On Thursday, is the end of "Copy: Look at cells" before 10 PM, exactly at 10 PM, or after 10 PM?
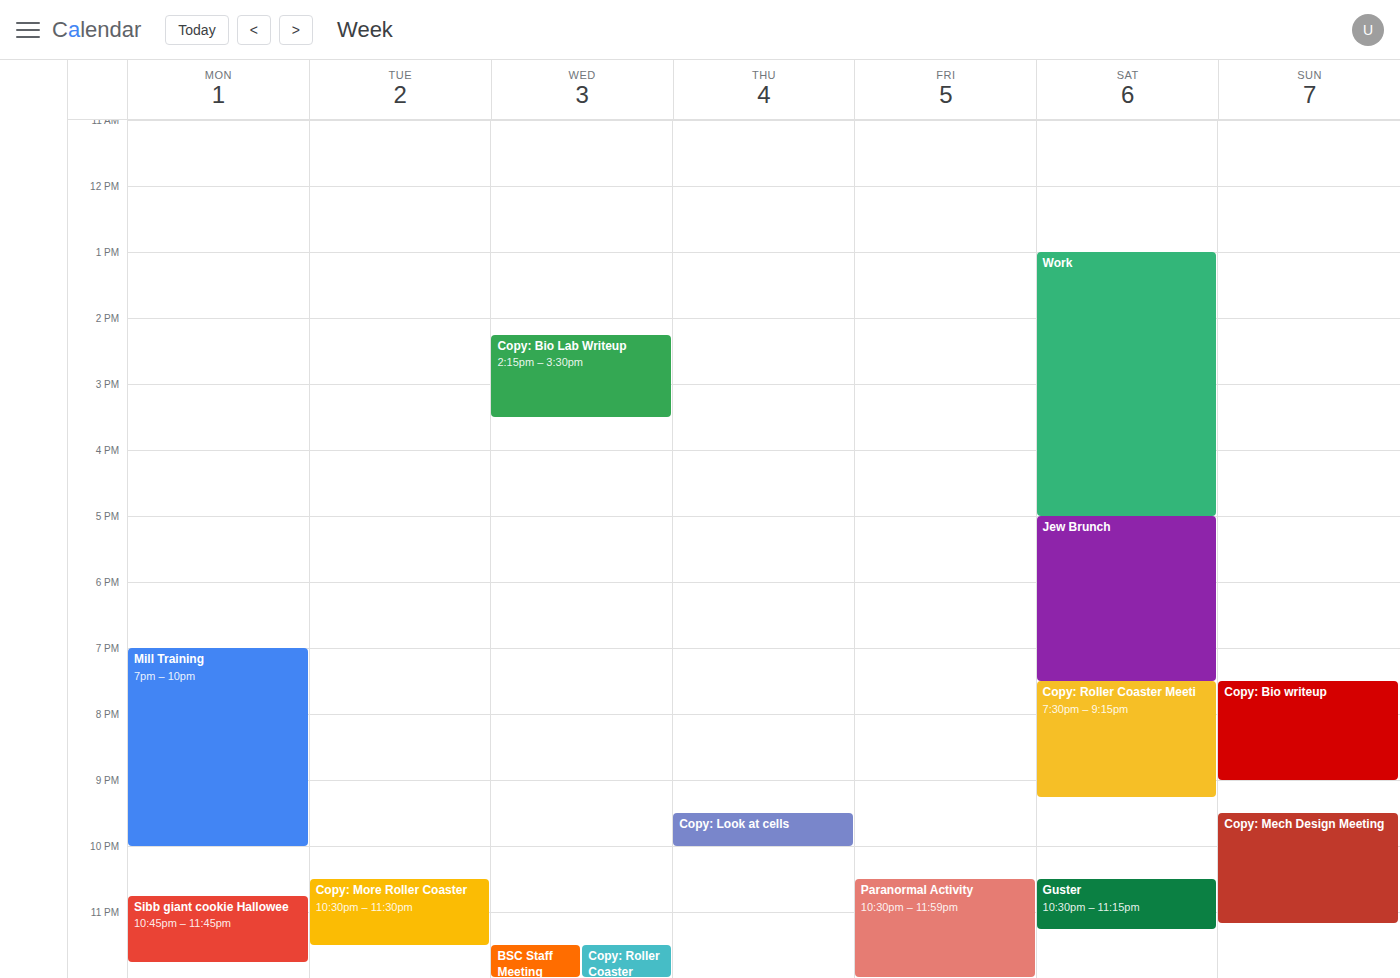
10:00 PM -- exactly at 10 PM, on the 10 PM line.